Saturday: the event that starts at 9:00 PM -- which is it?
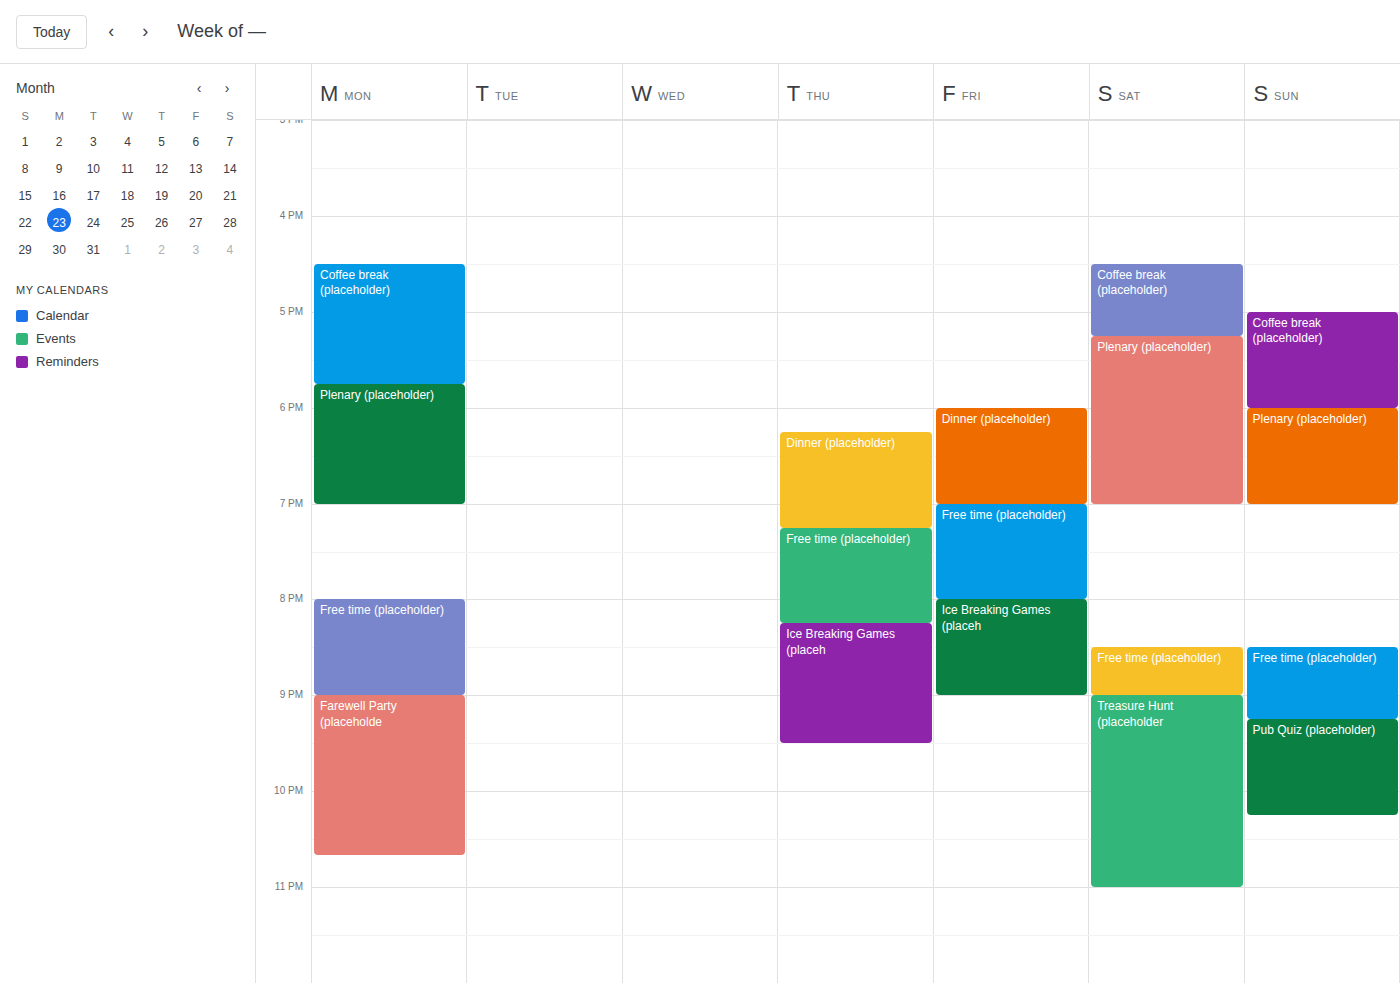
"Treasure Hunt (placeholder"